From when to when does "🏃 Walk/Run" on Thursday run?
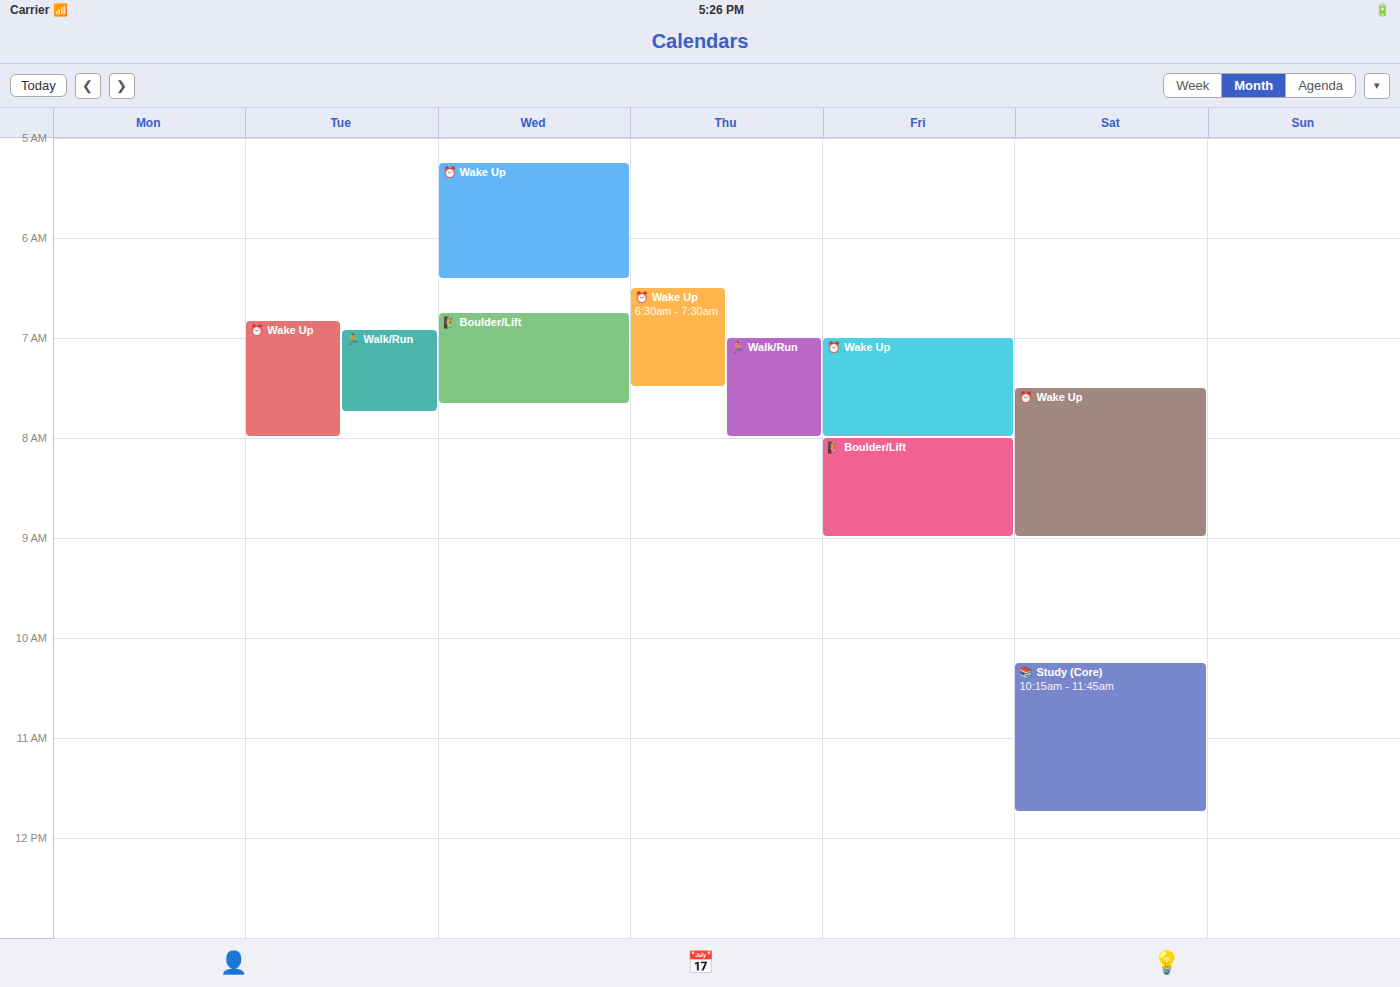
7:00 AM to 8:00 AM